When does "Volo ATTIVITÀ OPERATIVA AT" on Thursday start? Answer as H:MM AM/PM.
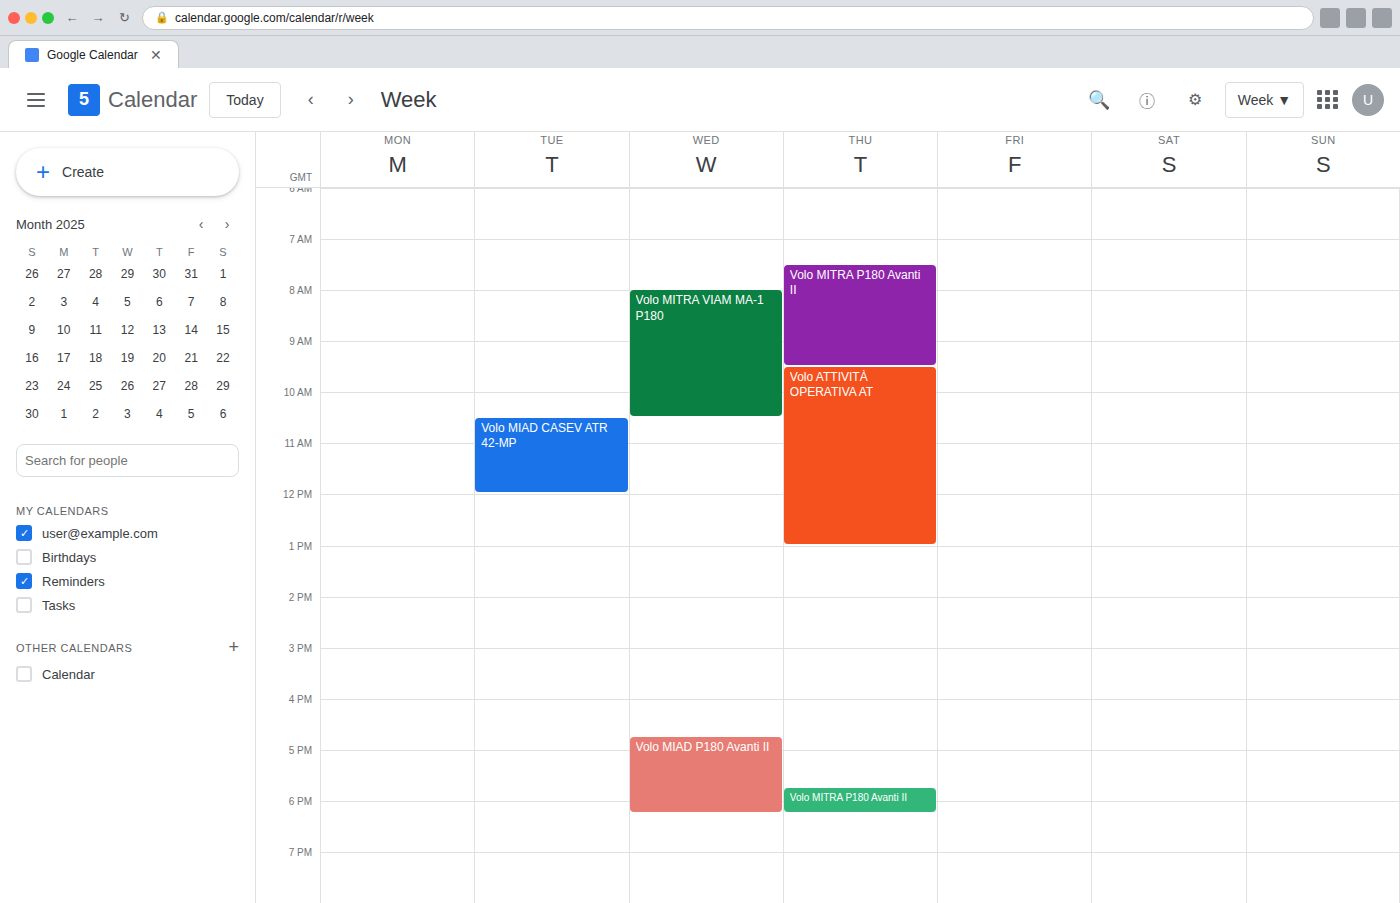
9:30 AM